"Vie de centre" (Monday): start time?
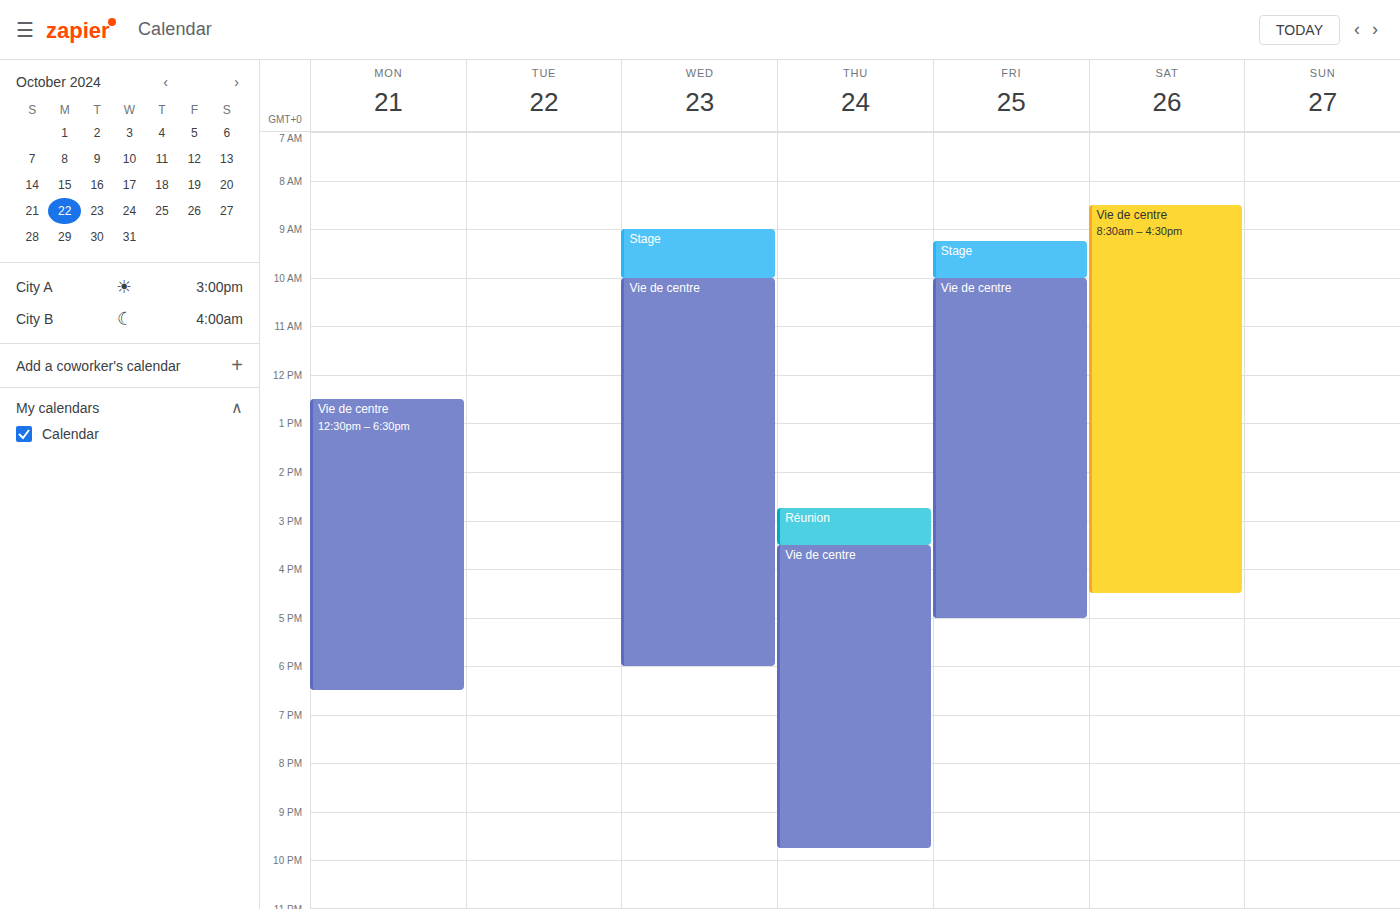
12:30 PM